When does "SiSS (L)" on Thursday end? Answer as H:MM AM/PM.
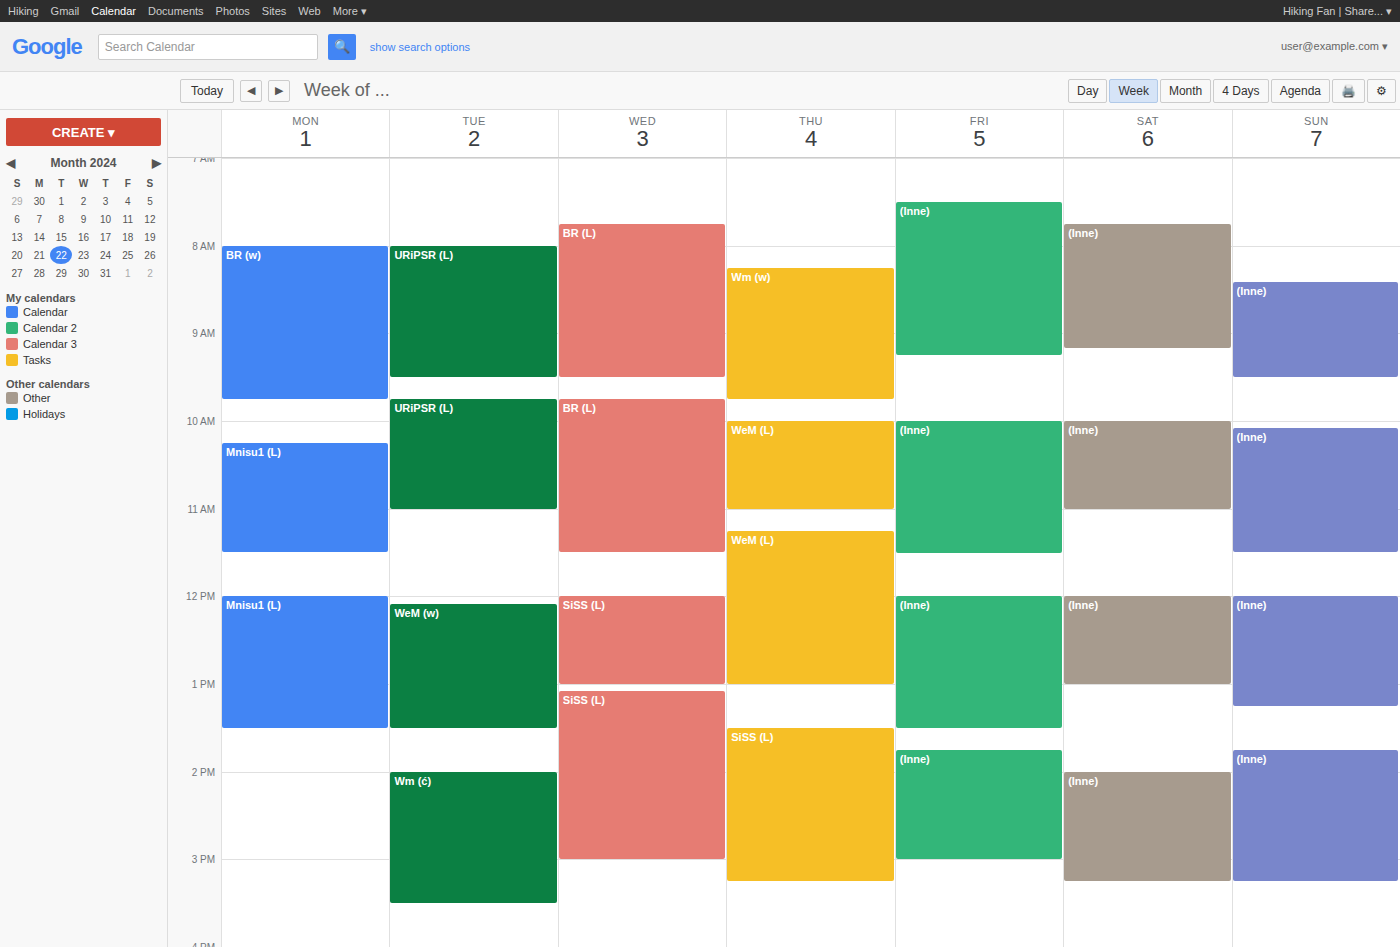
3:15 PM